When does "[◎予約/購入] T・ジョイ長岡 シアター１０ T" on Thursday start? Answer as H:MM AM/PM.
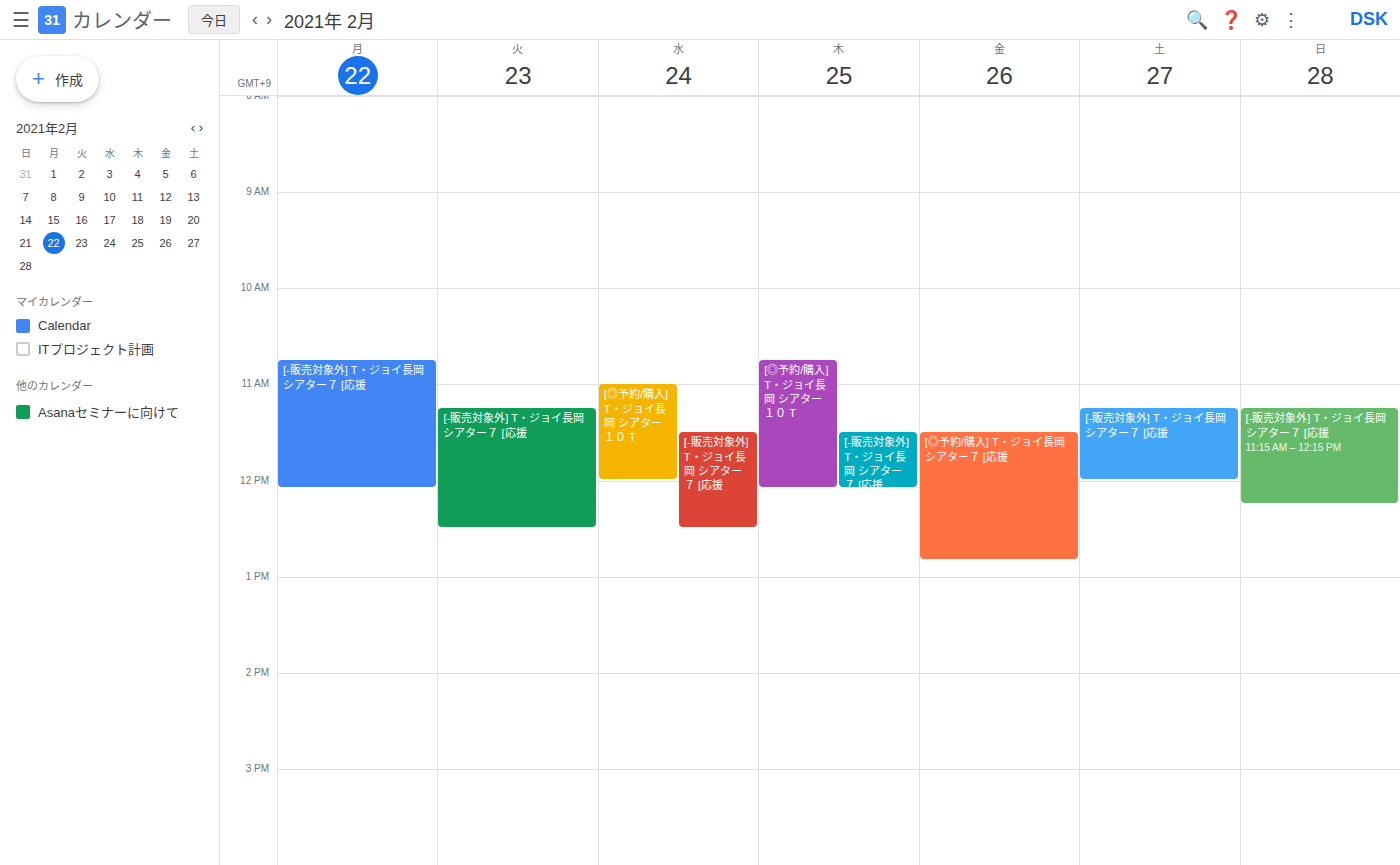
10:45 AM